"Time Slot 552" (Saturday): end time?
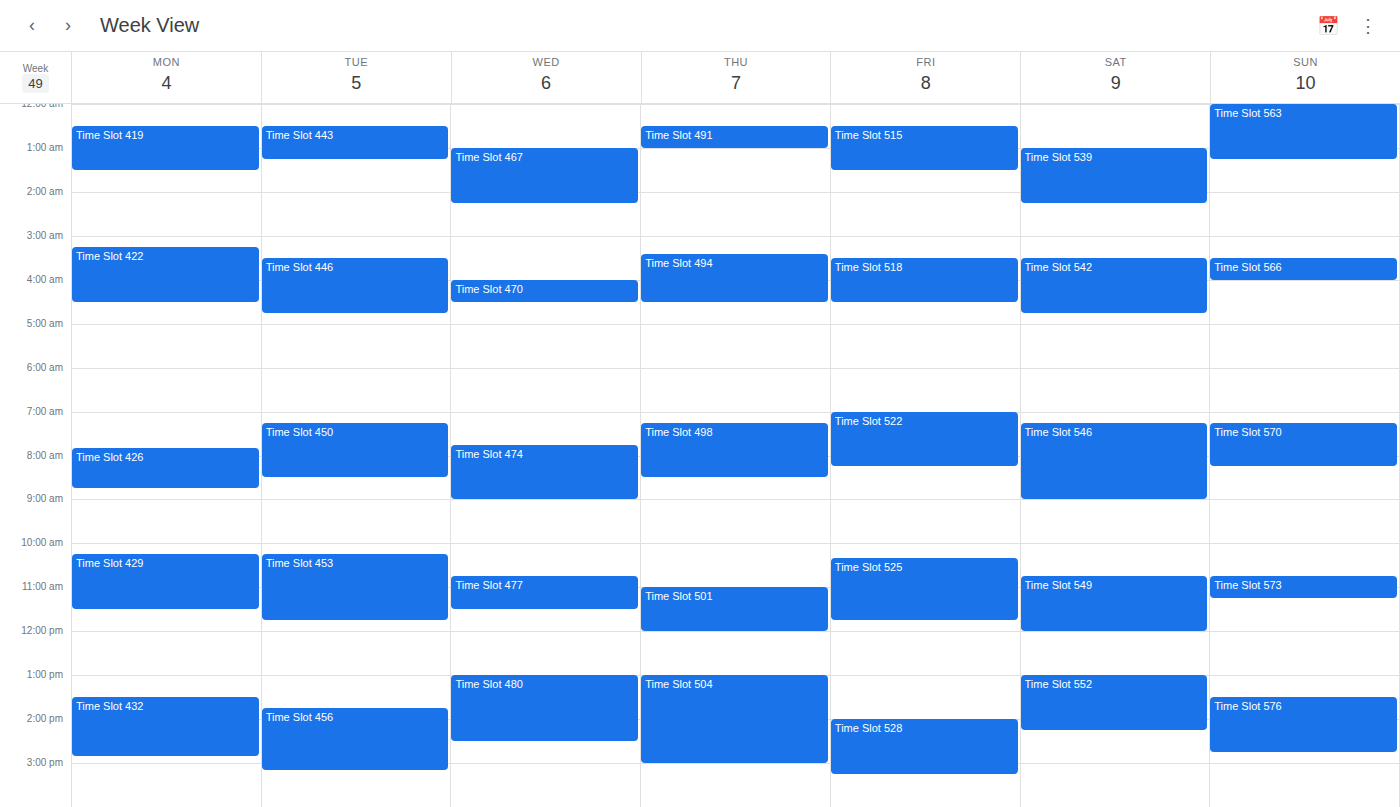
2:15 PM